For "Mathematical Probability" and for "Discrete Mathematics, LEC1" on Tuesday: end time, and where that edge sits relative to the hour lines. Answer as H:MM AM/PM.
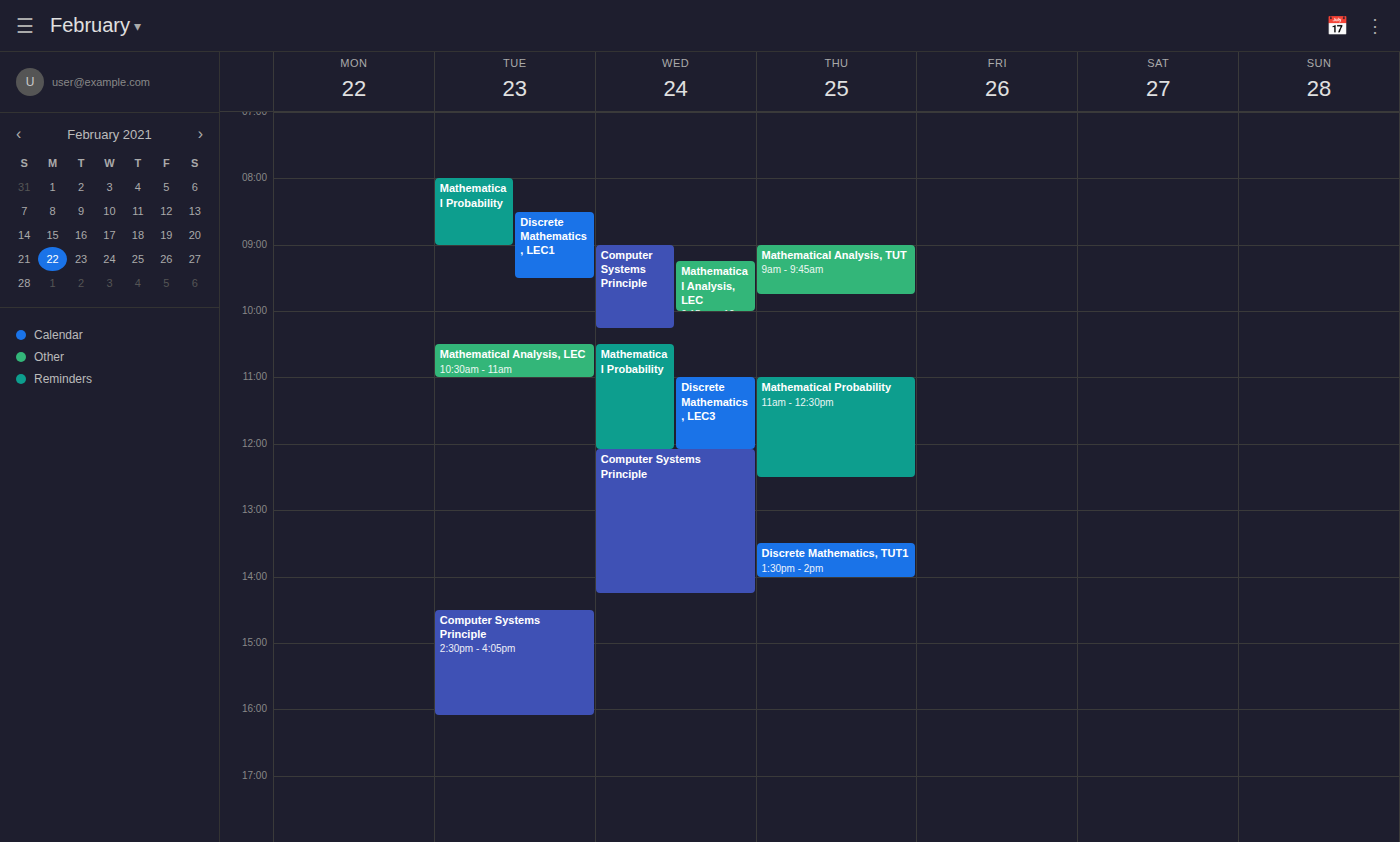
"Mathematical Probability": 9:00 AM, exactly on the 9 AM line. "Discrete Mathematics, LEC1": 9:30 AM, halfway between the 9 AM and 10 AM lines.